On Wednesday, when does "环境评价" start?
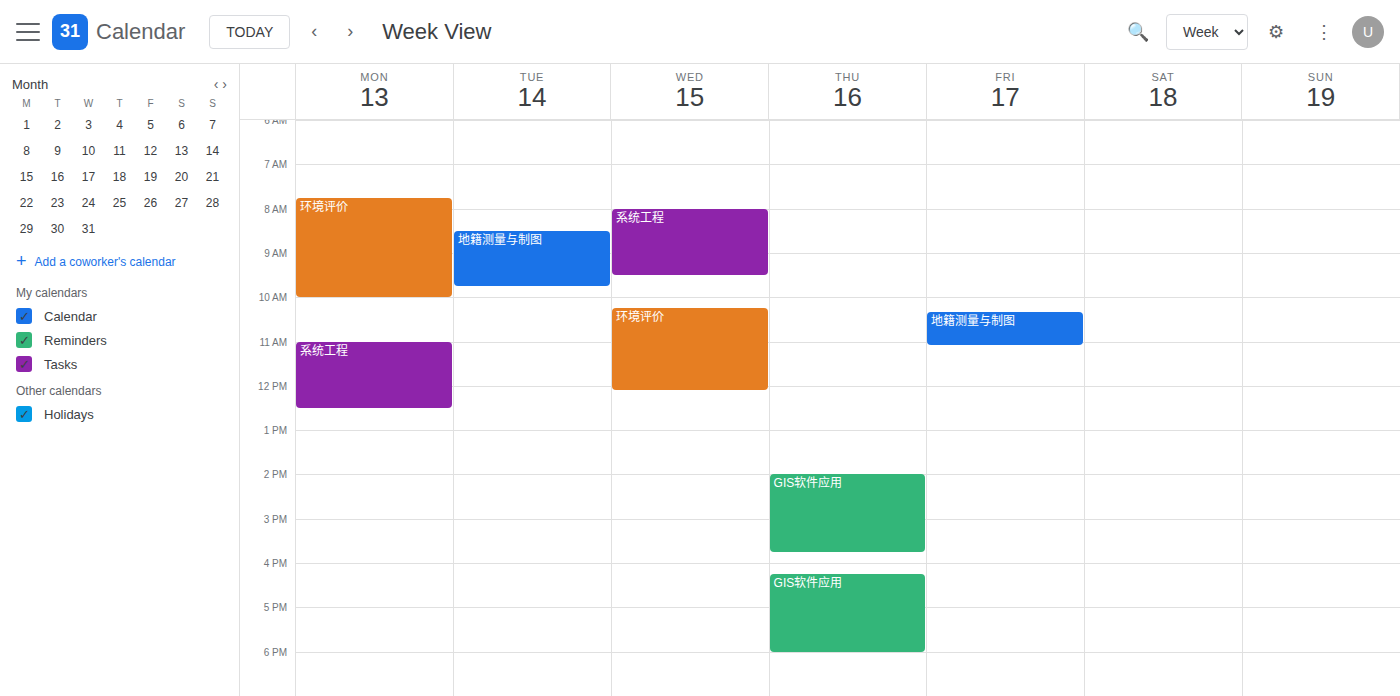
10:15 AM